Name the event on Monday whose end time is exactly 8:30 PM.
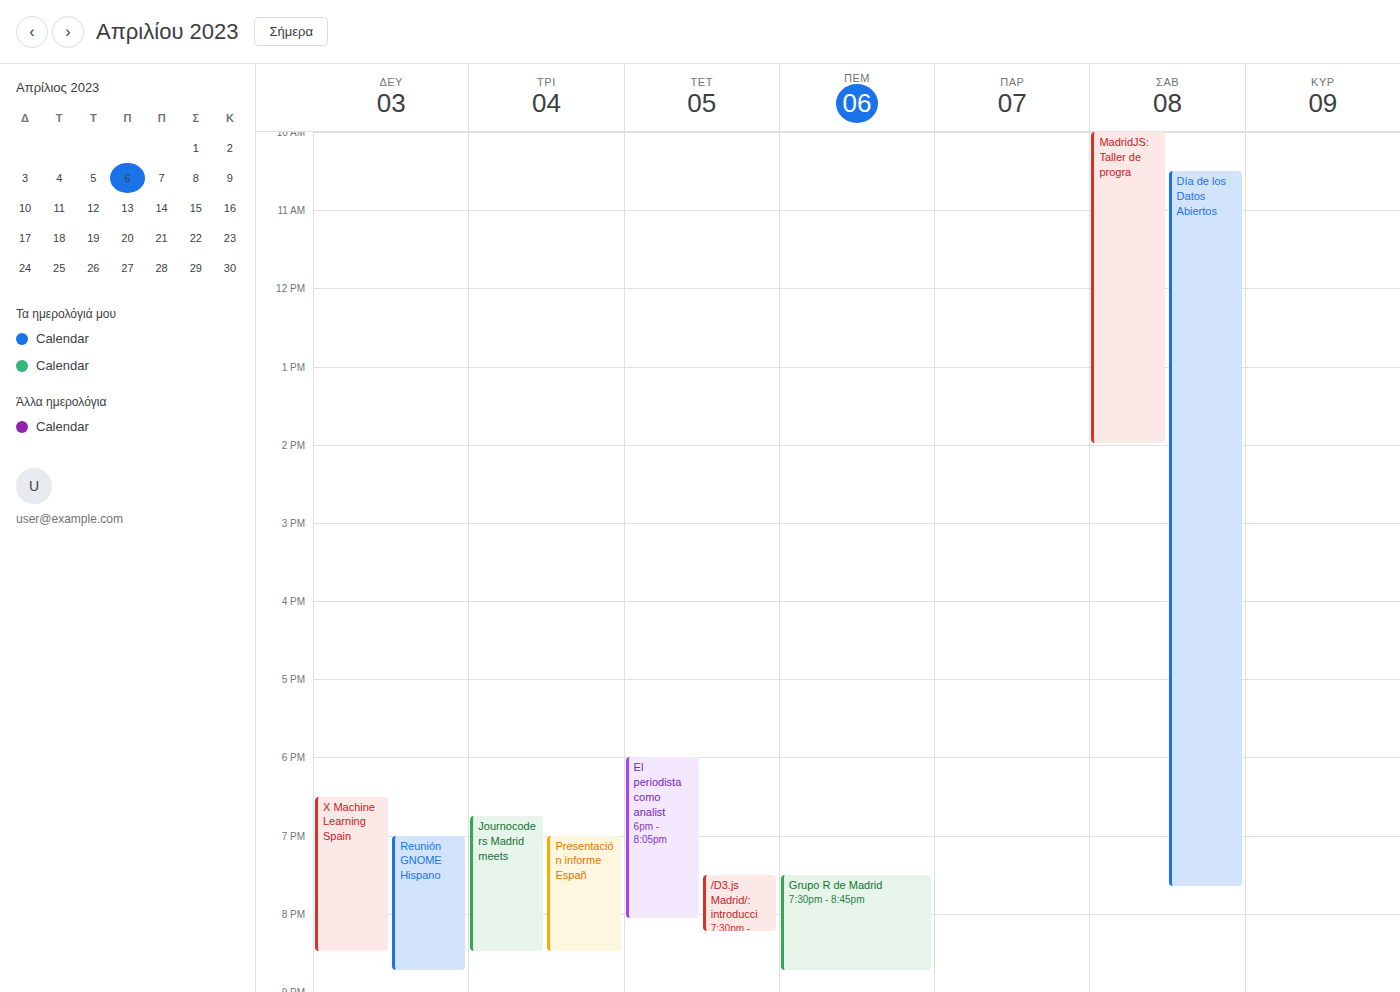
"X Machine Learning Spain"